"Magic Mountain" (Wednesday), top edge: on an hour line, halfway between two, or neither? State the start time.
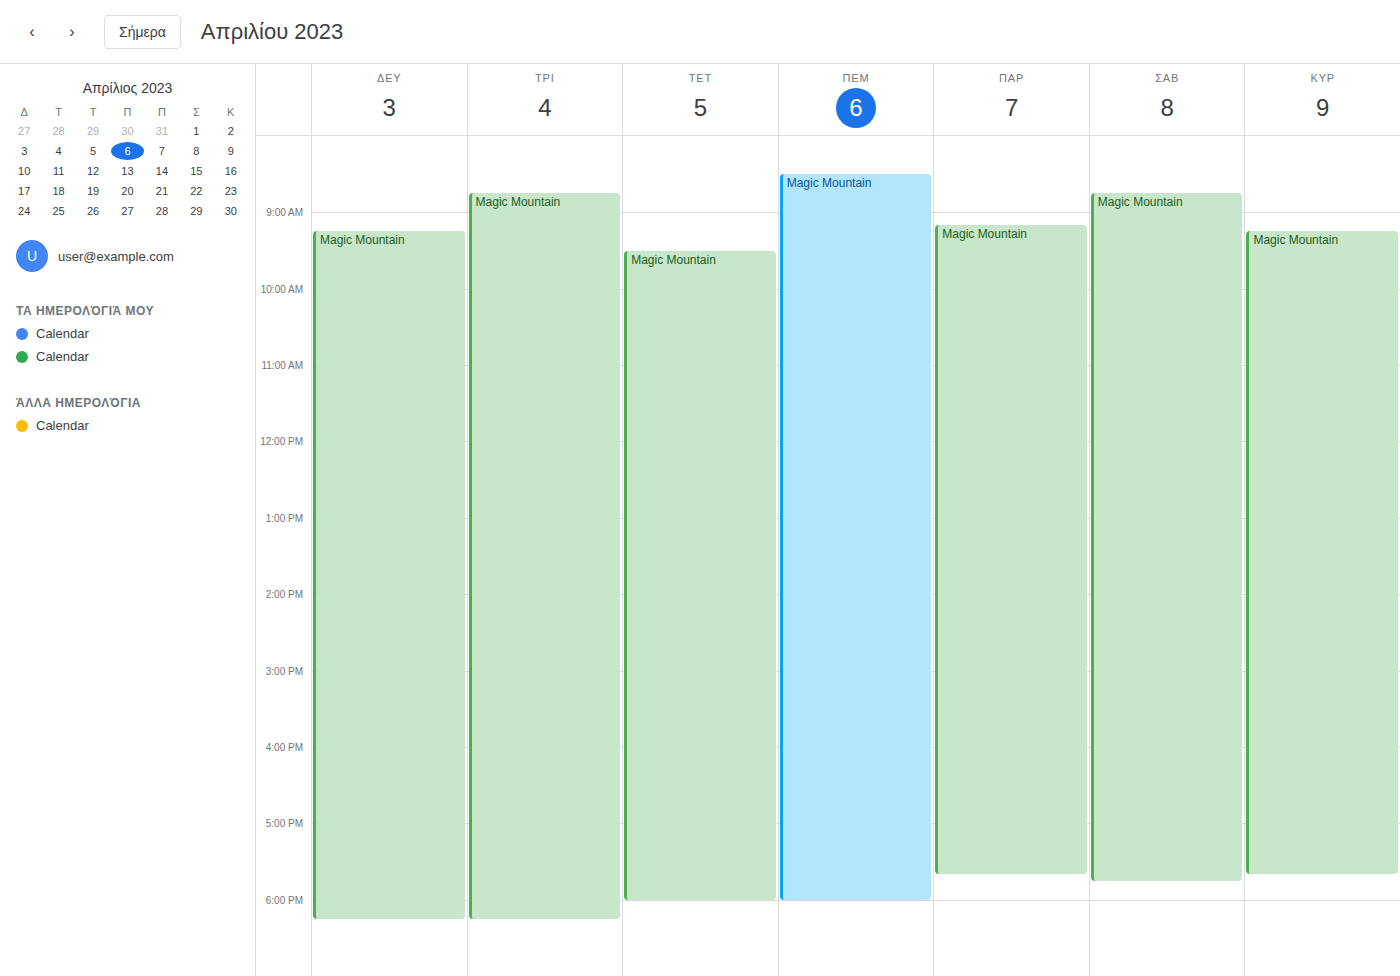
9:30 AM -- halfway between the 9 AM and 10 AM lines.